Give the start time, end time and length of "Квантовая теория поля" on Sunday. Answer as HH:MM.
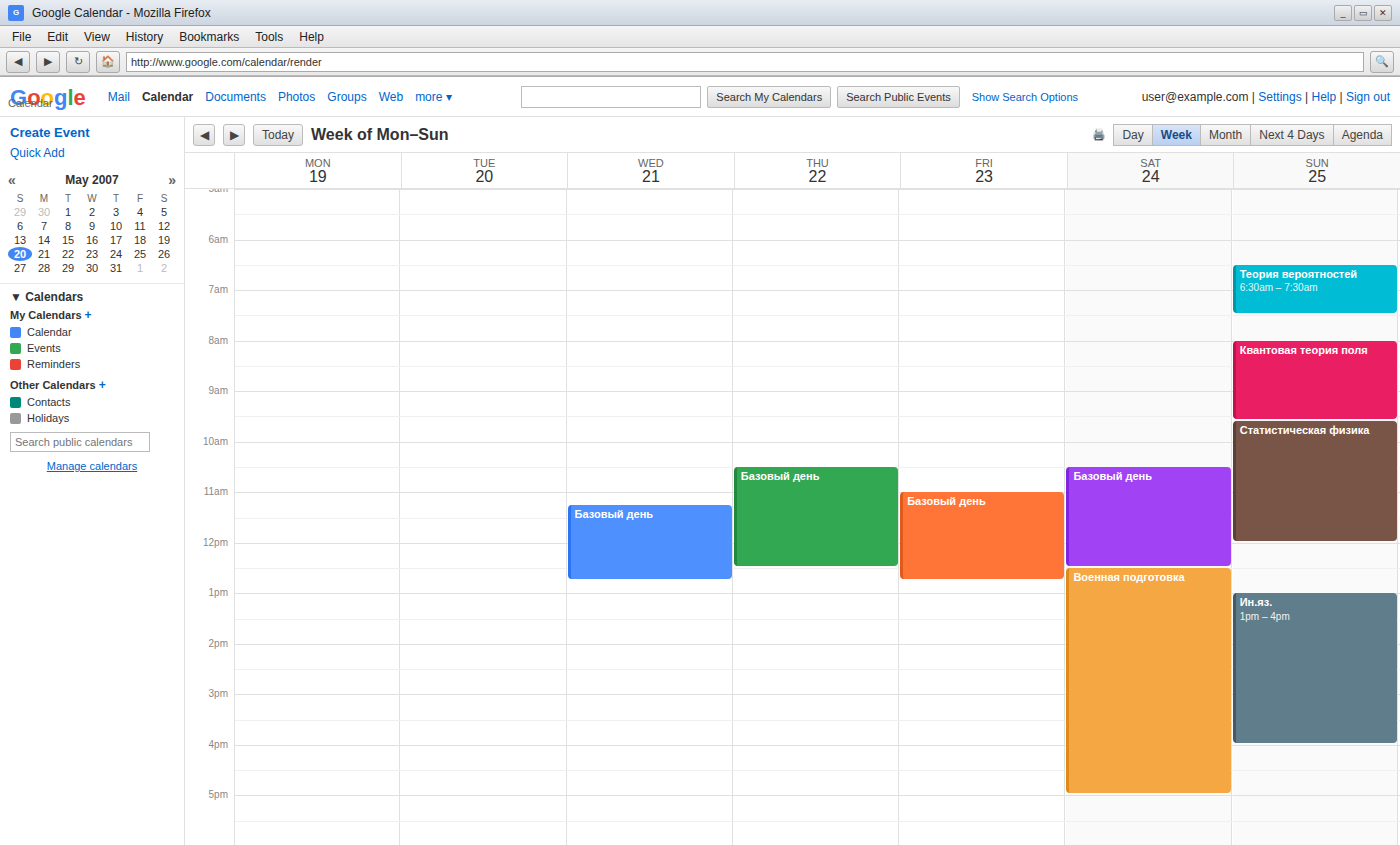
08:00 to 09:35, 1 hour 35 minutes